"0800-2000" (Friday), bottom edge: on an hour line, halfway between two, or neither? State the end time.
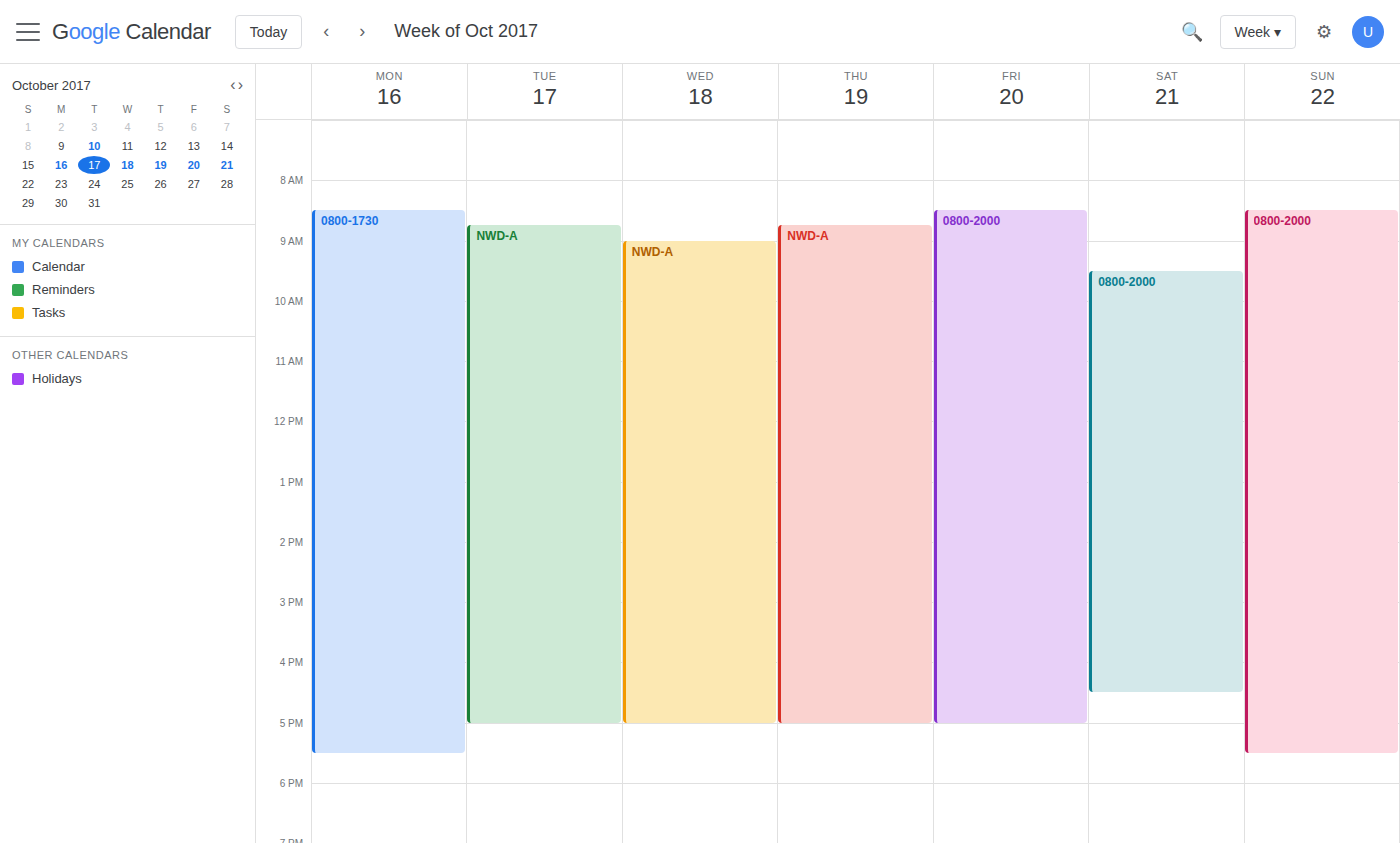
5:00 PM -- exactly on the 5 PM line.